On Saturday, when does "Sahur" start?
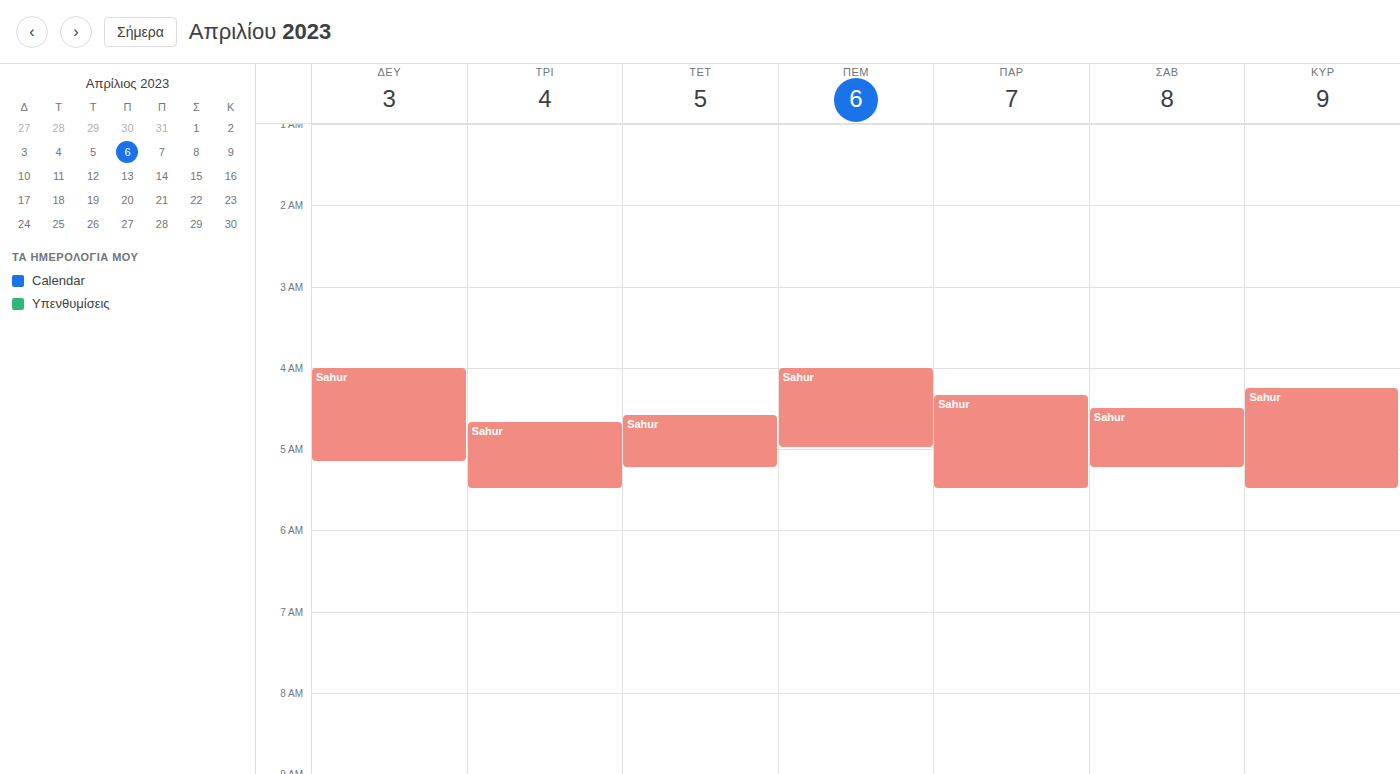
4:30 AM